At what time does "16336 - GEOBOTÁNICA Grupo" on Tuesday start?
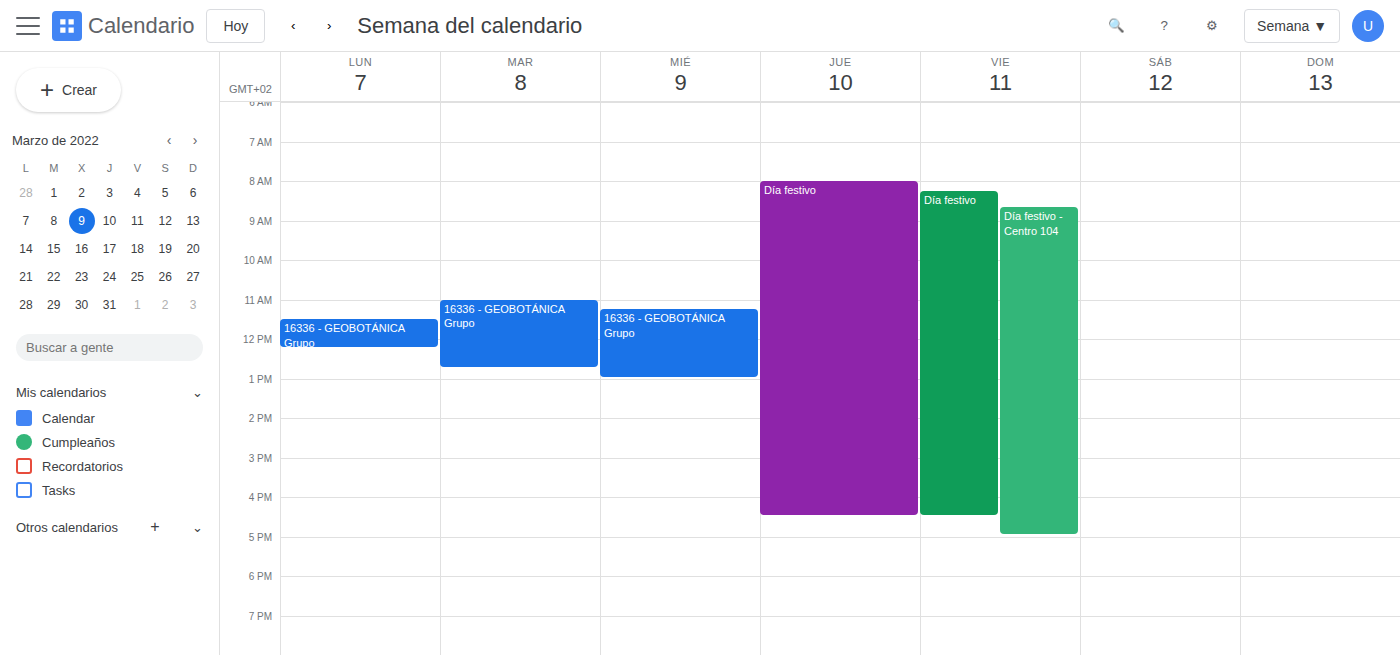
11:00 AM